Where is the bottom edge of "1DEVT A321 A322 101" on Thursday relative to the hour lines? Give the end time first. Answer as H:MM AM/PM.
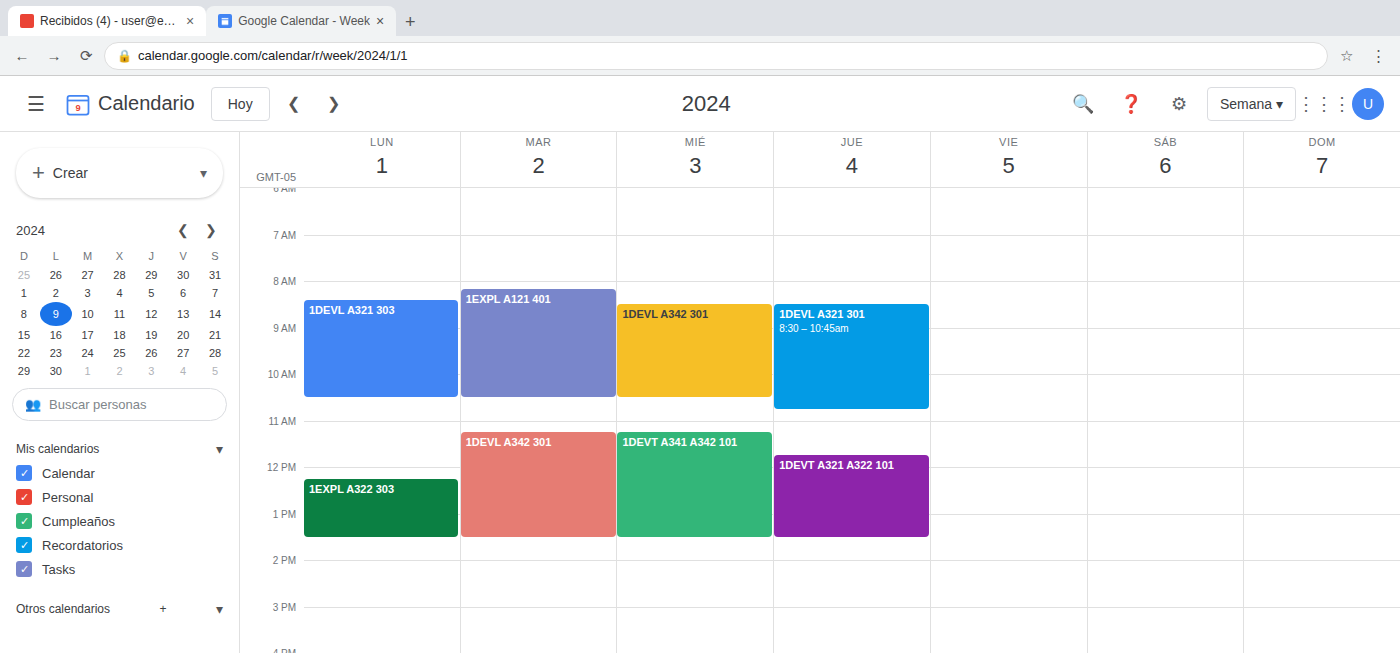
1:30 PM -- halfway between the 1 PM and 2 PM lines.